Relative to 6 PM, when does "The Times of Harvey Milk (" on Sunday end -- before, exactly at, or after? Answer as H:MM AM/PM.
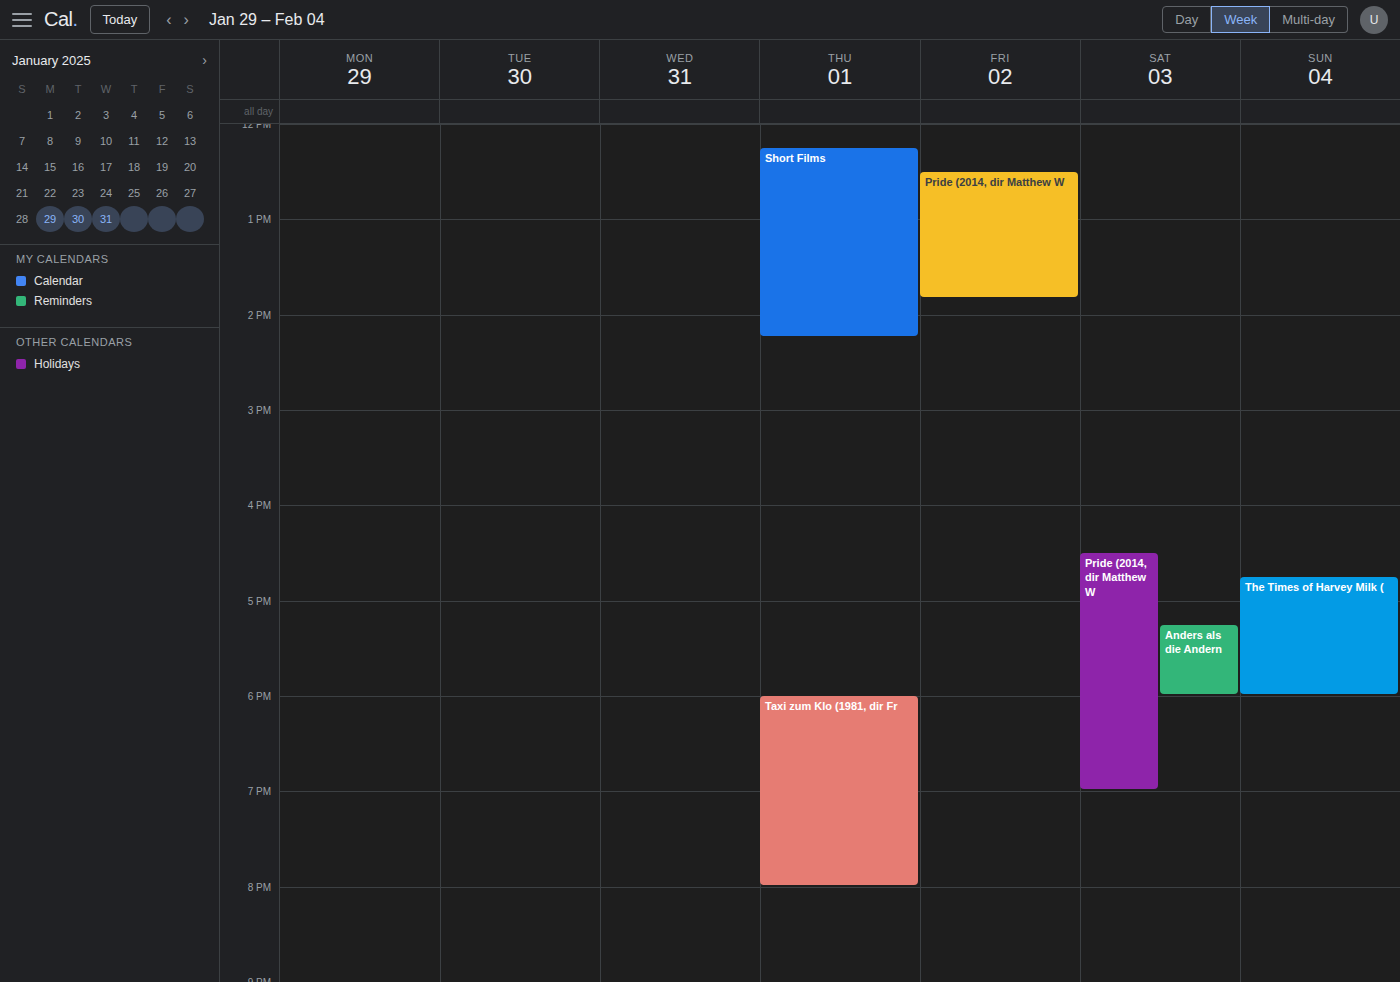
6:00 PM -- exactly at 6 PM, on the 6 PM line.